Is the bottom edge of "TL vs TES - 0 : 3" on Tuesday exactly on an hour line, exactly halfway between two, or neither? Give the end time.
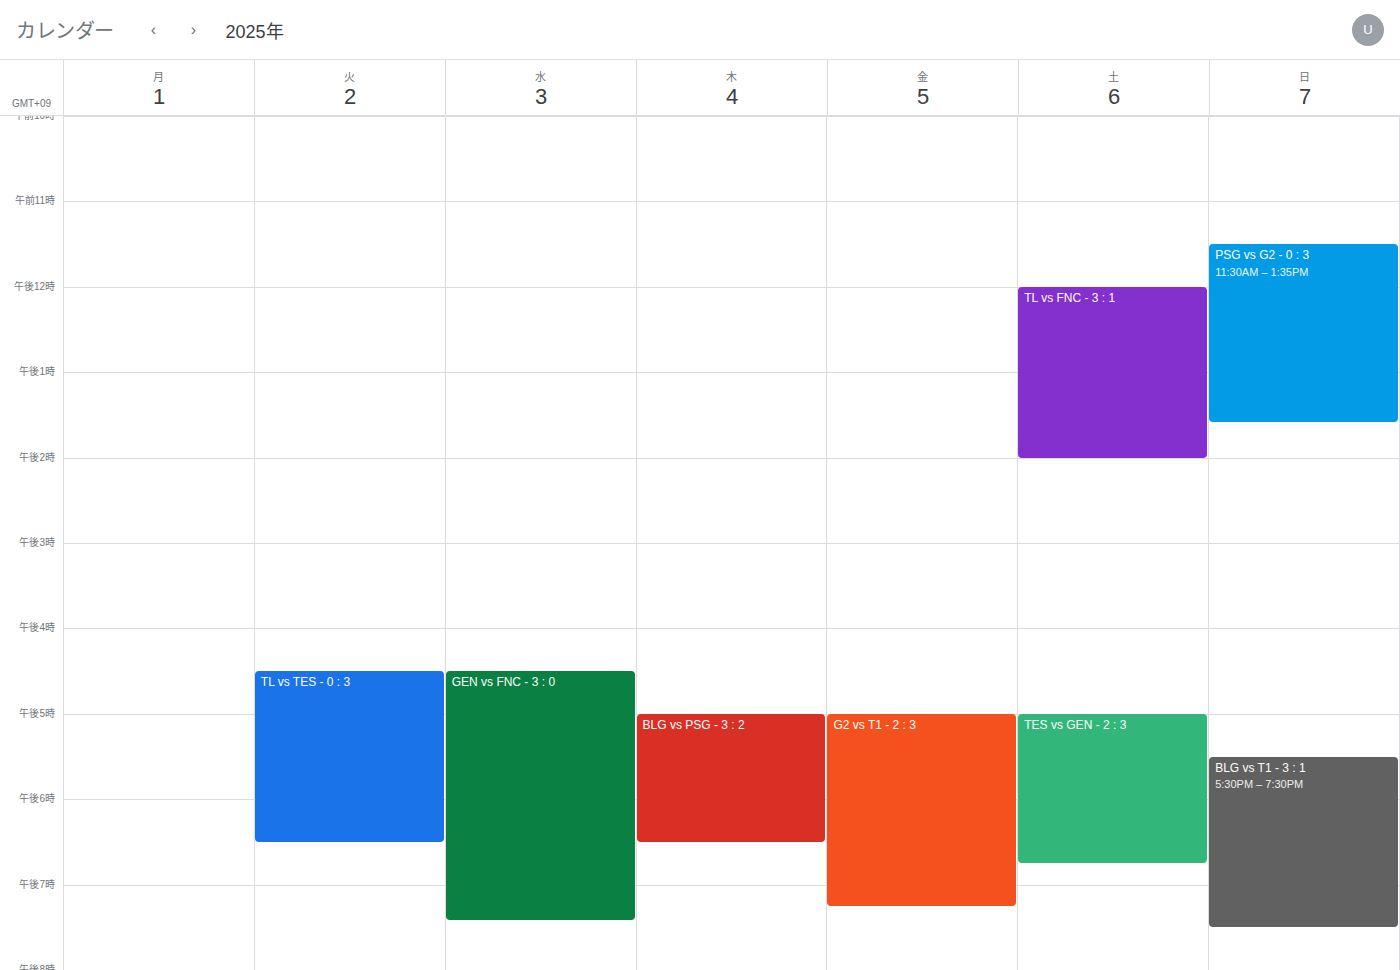
6:30 PM -- halfway between the 6 PM and 7 PM lines.